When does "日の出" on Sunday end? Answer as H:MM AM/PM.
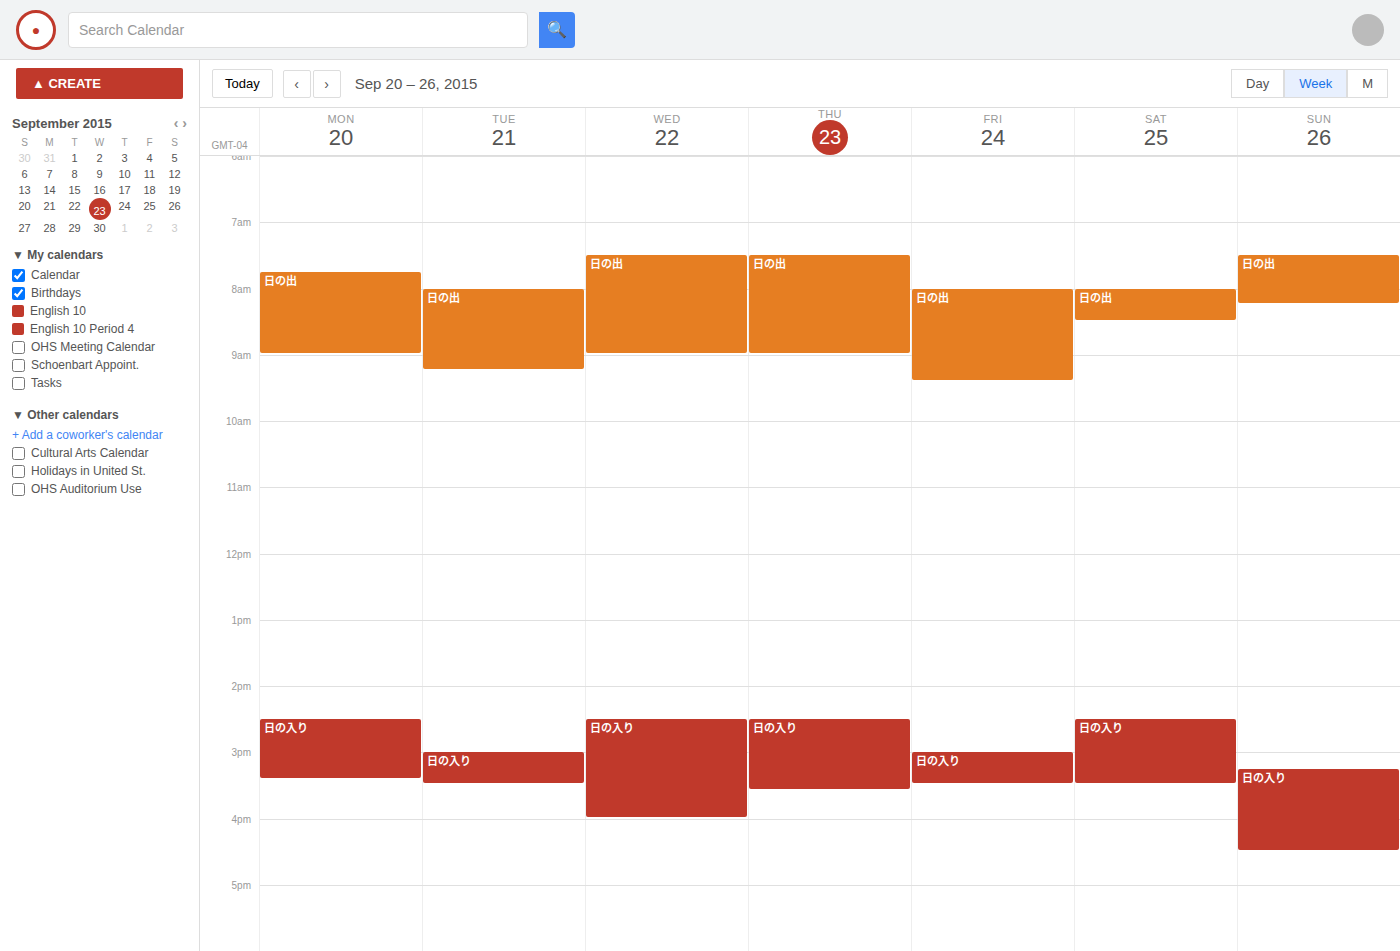
8:15 AM